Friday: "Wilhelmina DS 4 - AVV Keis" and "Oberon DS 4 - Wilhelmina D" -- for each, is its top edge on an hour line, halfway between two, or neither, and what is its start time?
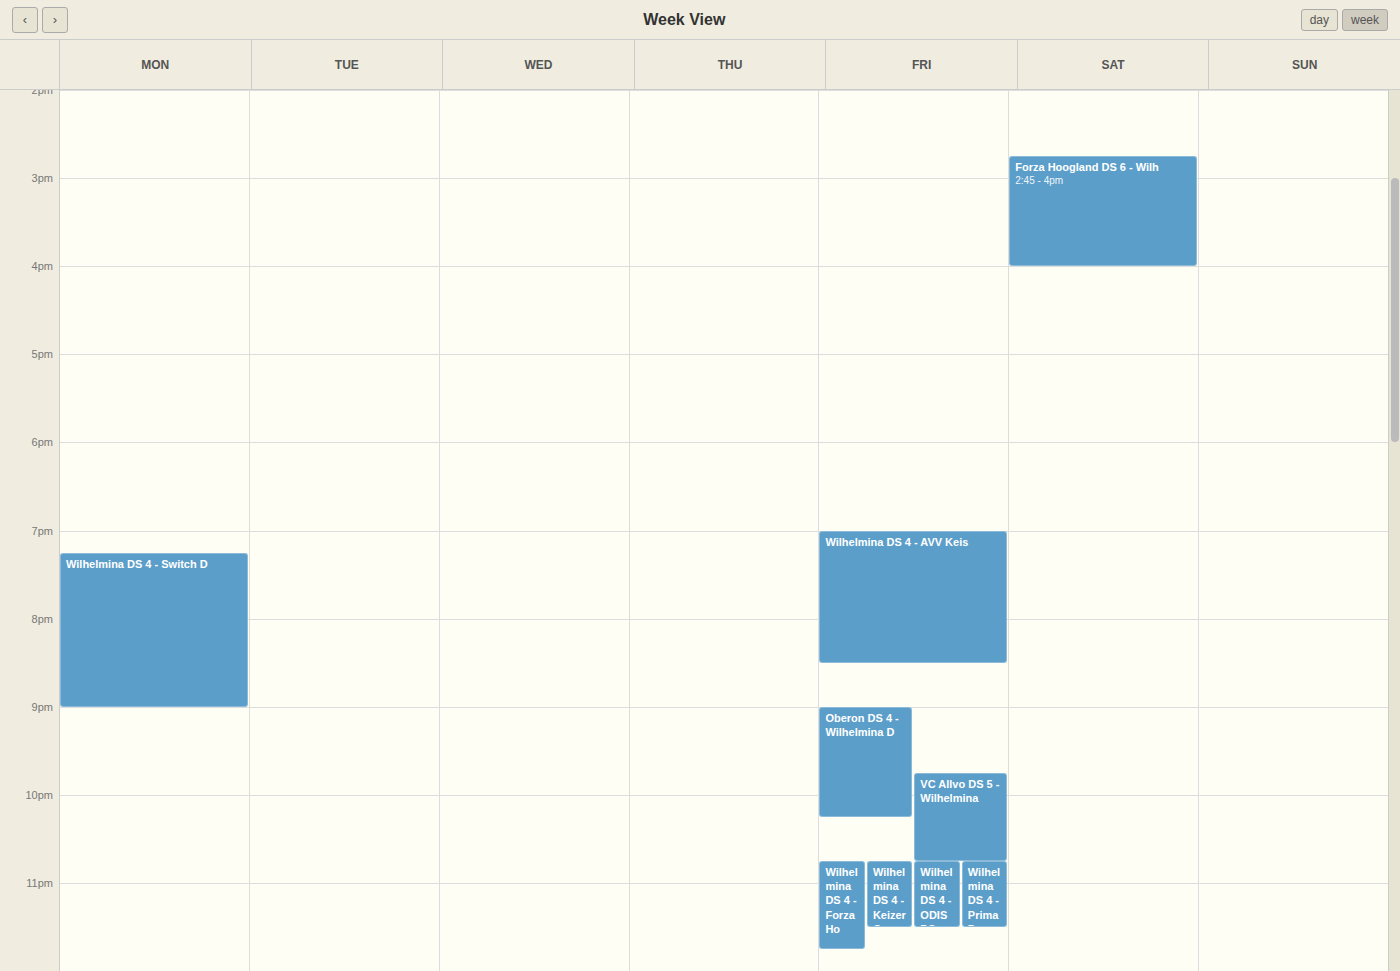
"Wilhelmina DS 4 - AVV Keis": 7:00 PM, exactly on the 7 PM line. "Oberon DS 4 - Wilhelmina D": 9:00 PM, exactly on the 9 PM line.